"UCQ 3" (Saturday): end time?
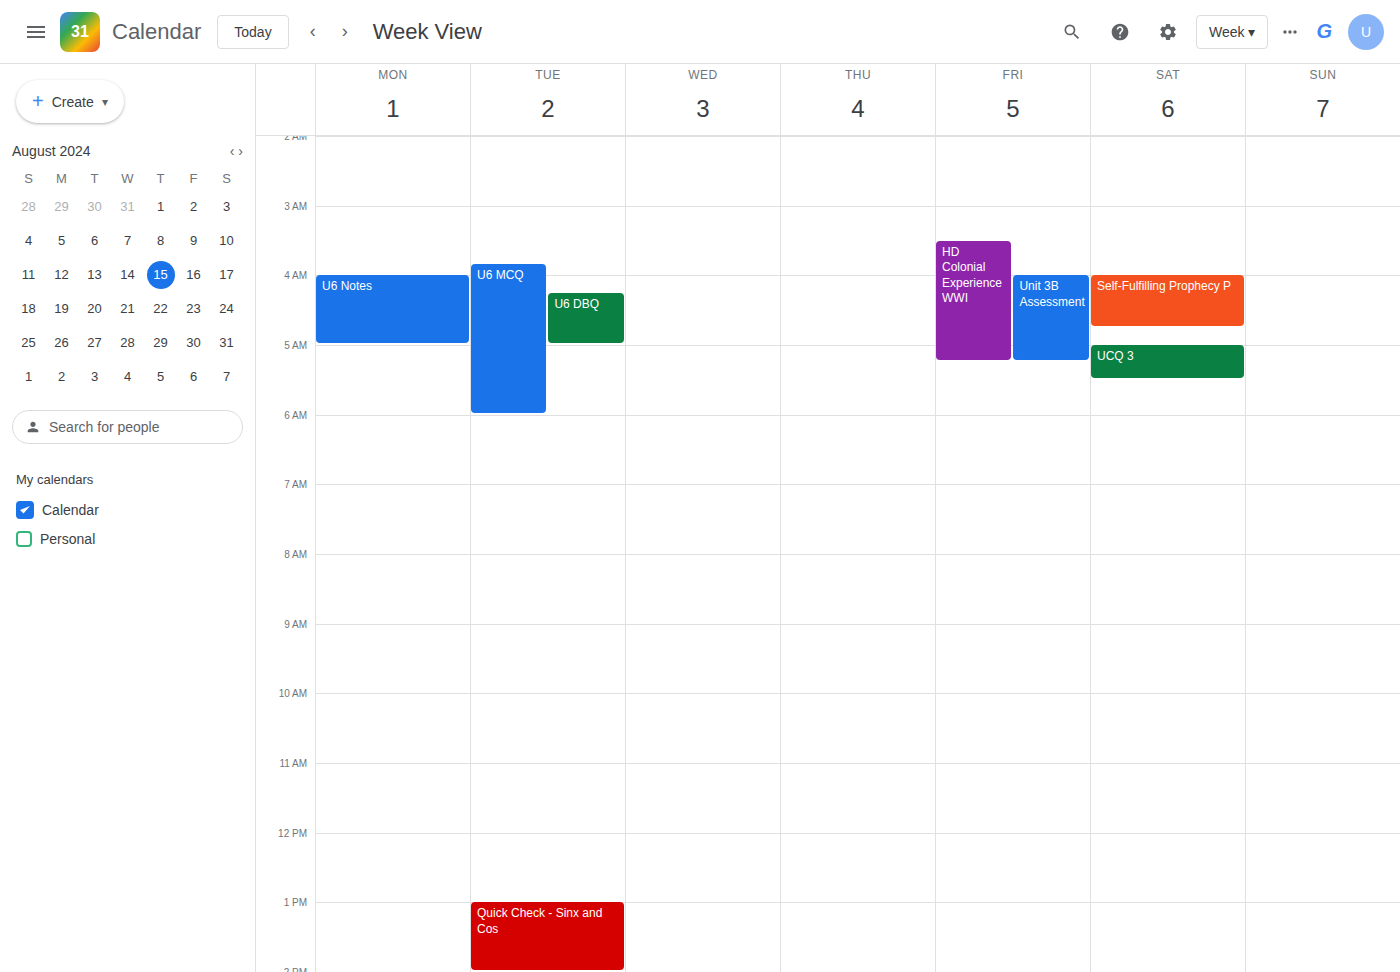
5:30 AM